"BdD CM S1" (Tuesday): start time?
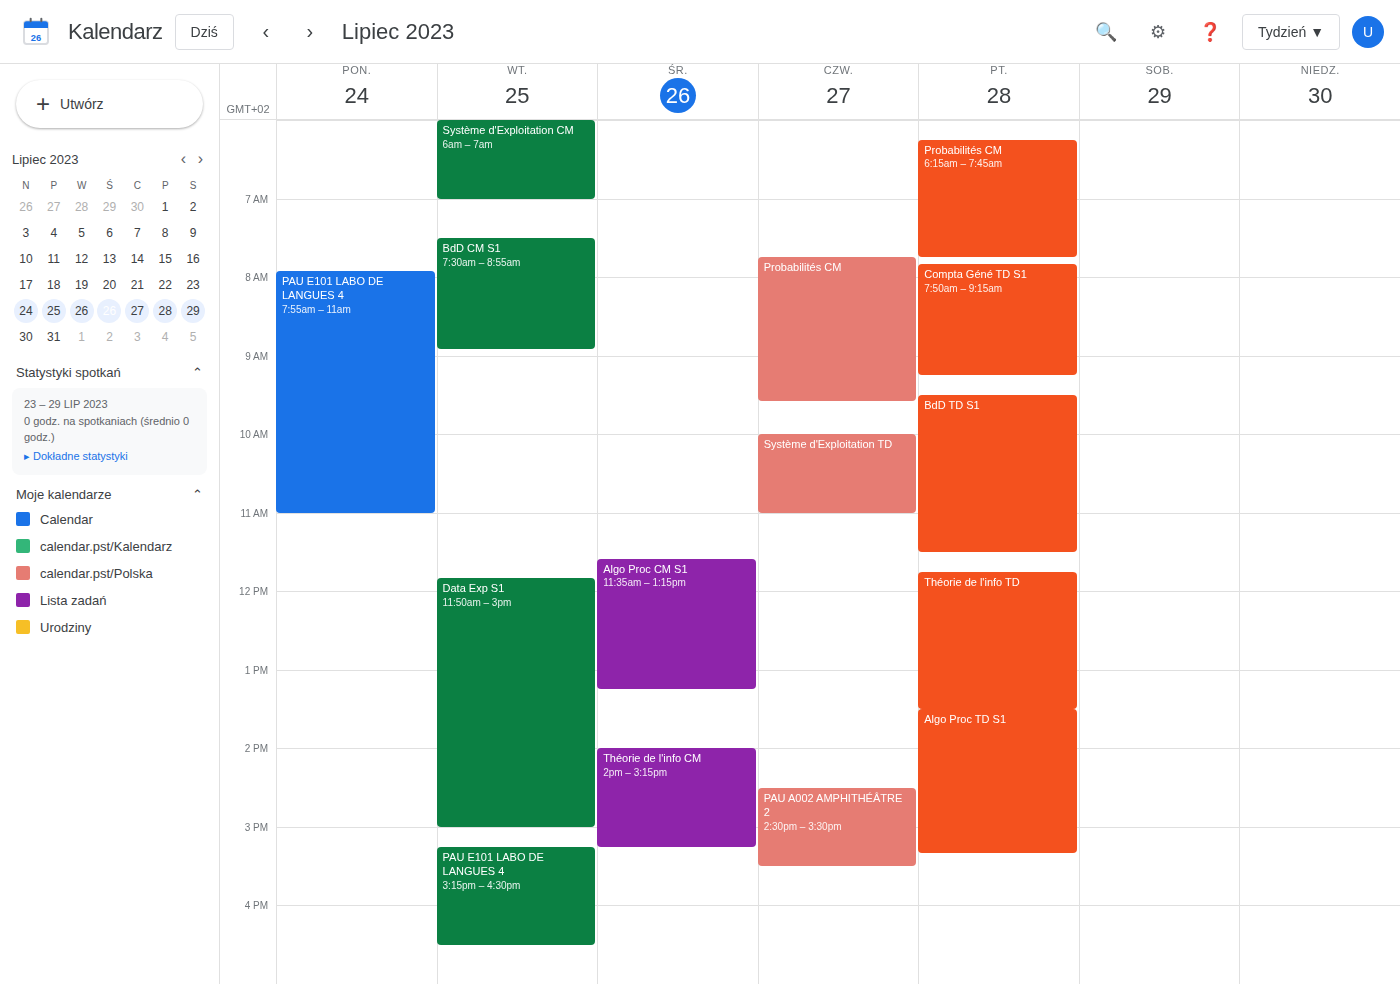
07:30